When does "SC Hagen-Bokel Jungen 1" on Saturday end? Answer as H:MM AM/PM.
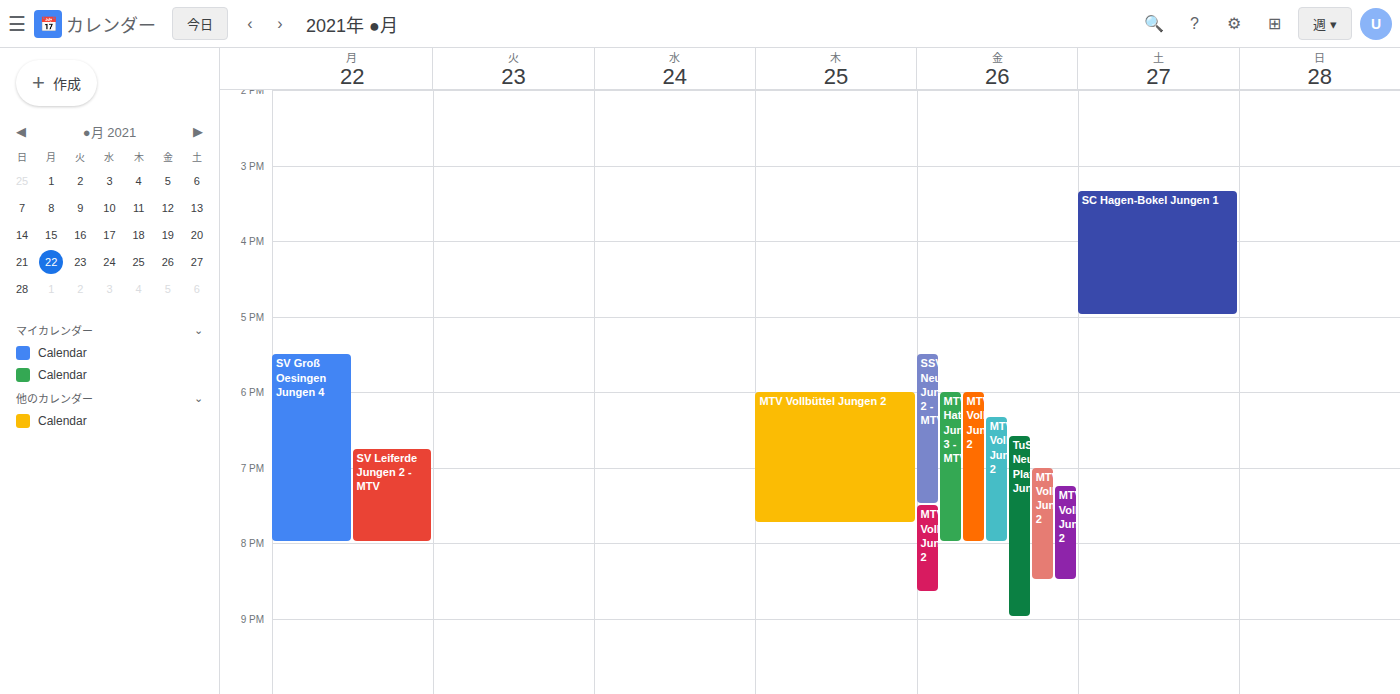
5:00 PM